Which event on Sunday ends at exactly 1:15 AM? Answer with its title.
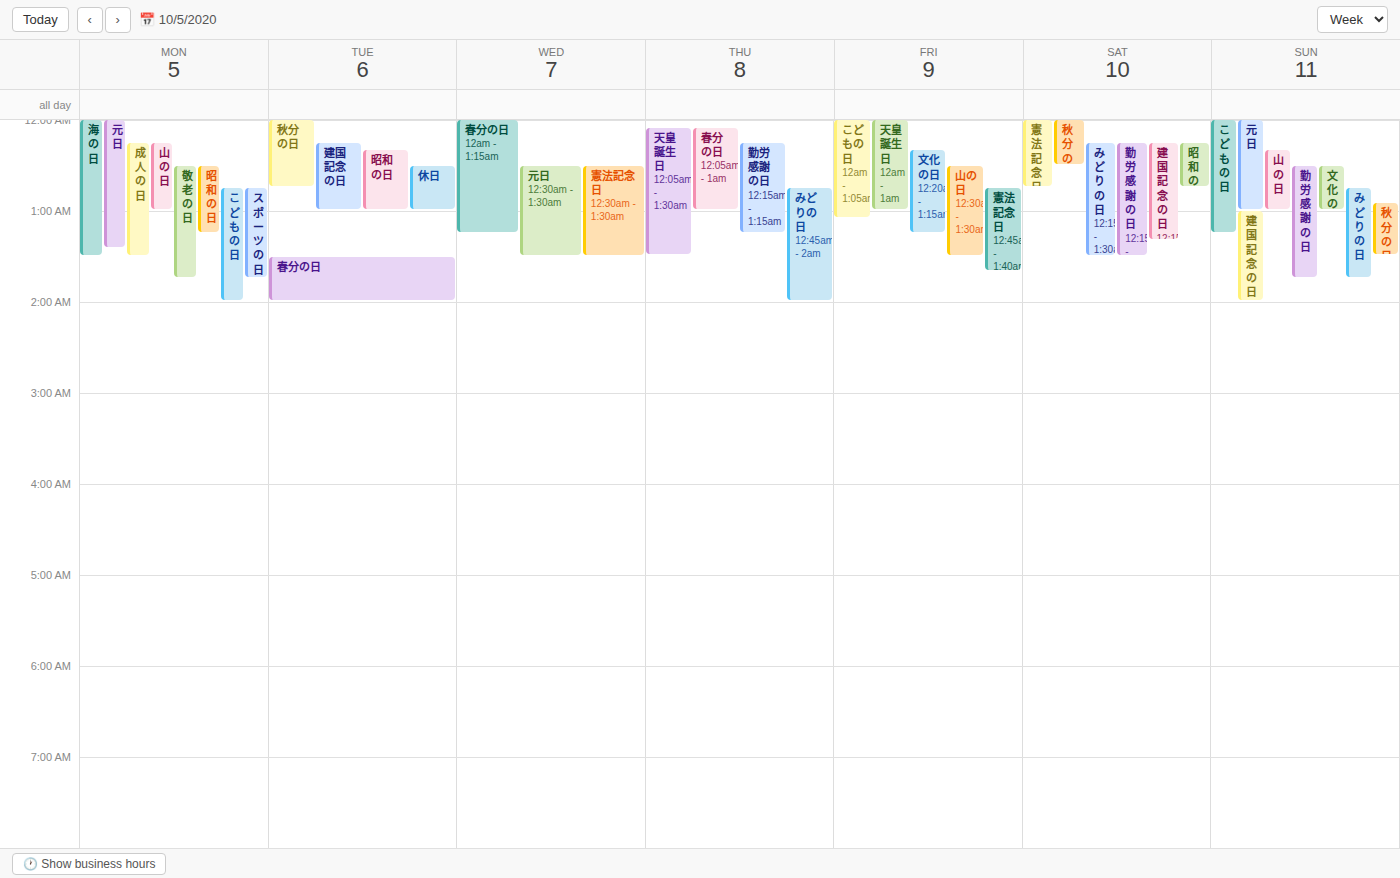
"こどもの日"